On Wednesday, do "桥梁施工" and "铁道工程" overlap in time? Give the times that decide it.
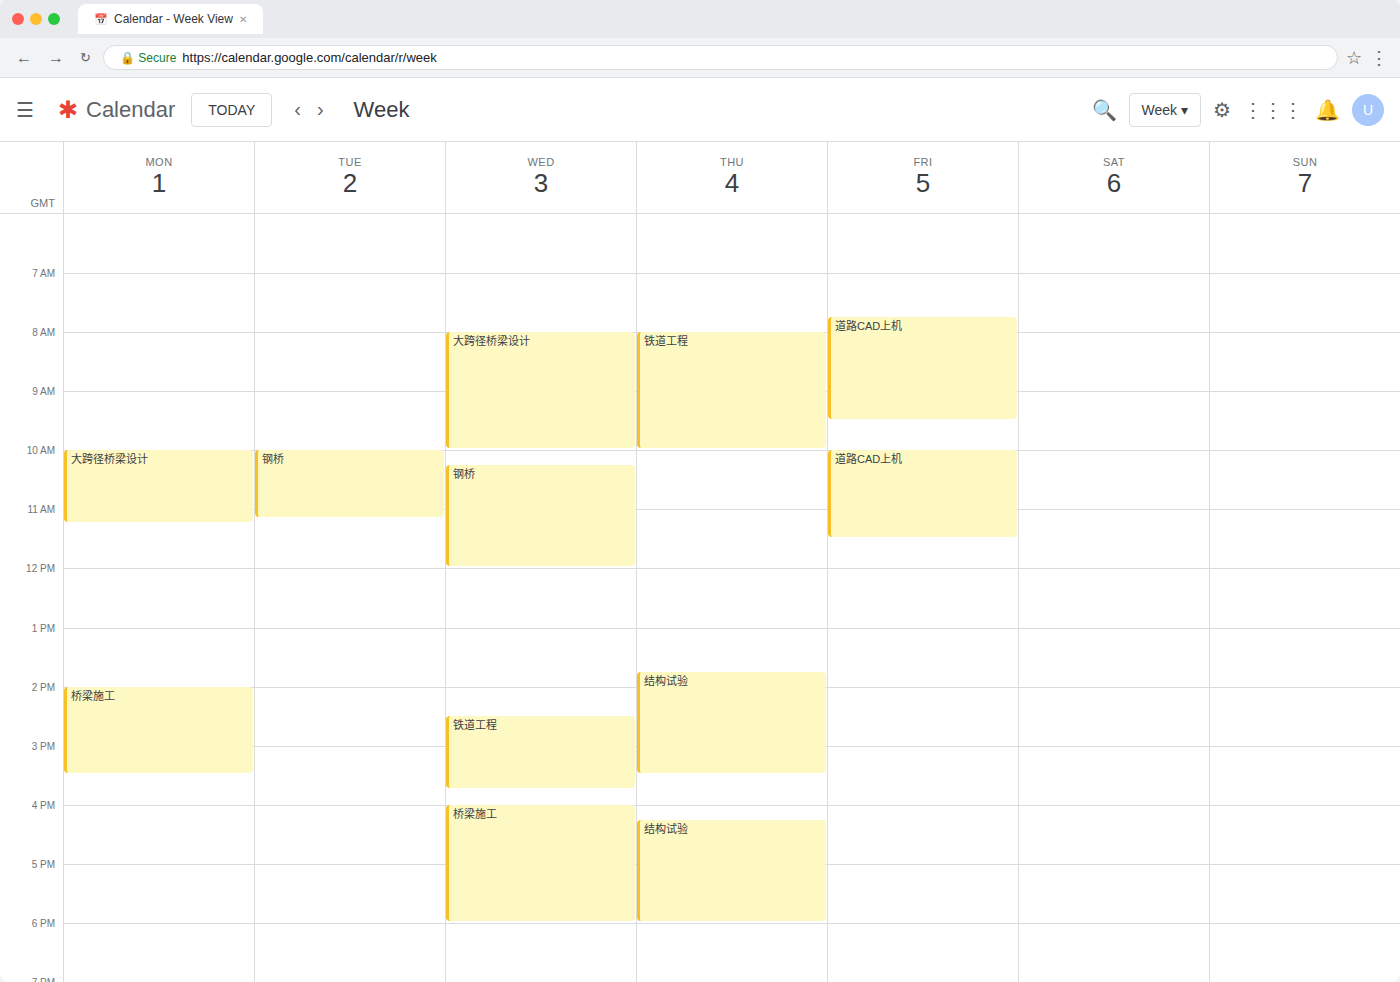
"铁道工程" ends at 3:45 PM and "桥梁施工" starts at 4:00 PM -- no overlap.